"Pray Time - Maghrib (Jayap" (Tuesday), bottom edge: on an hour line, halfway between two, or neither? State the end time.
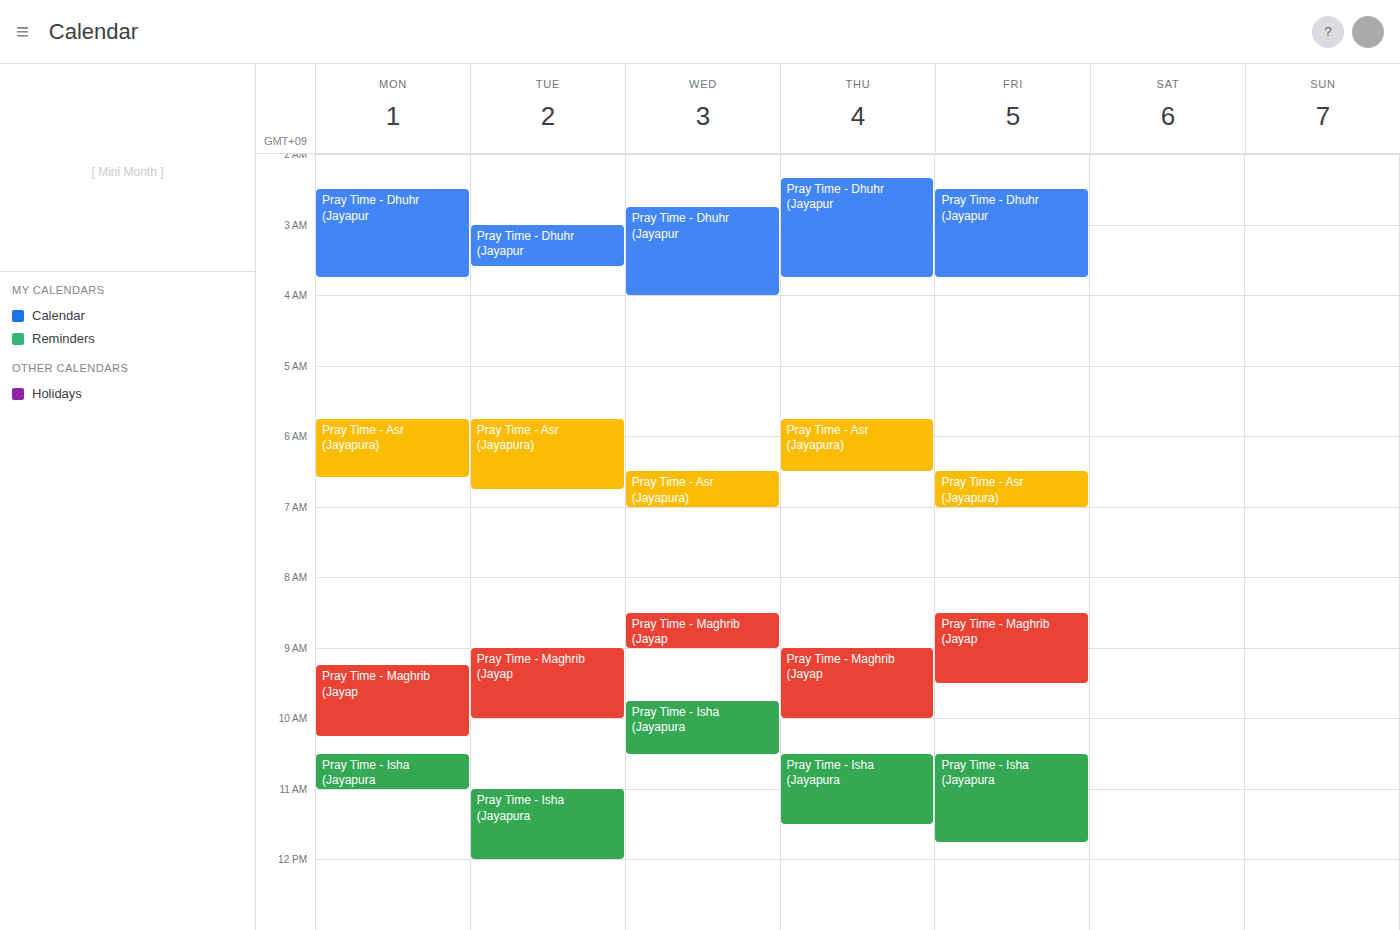
10:00 AM -- exactly on the 10 AM line.